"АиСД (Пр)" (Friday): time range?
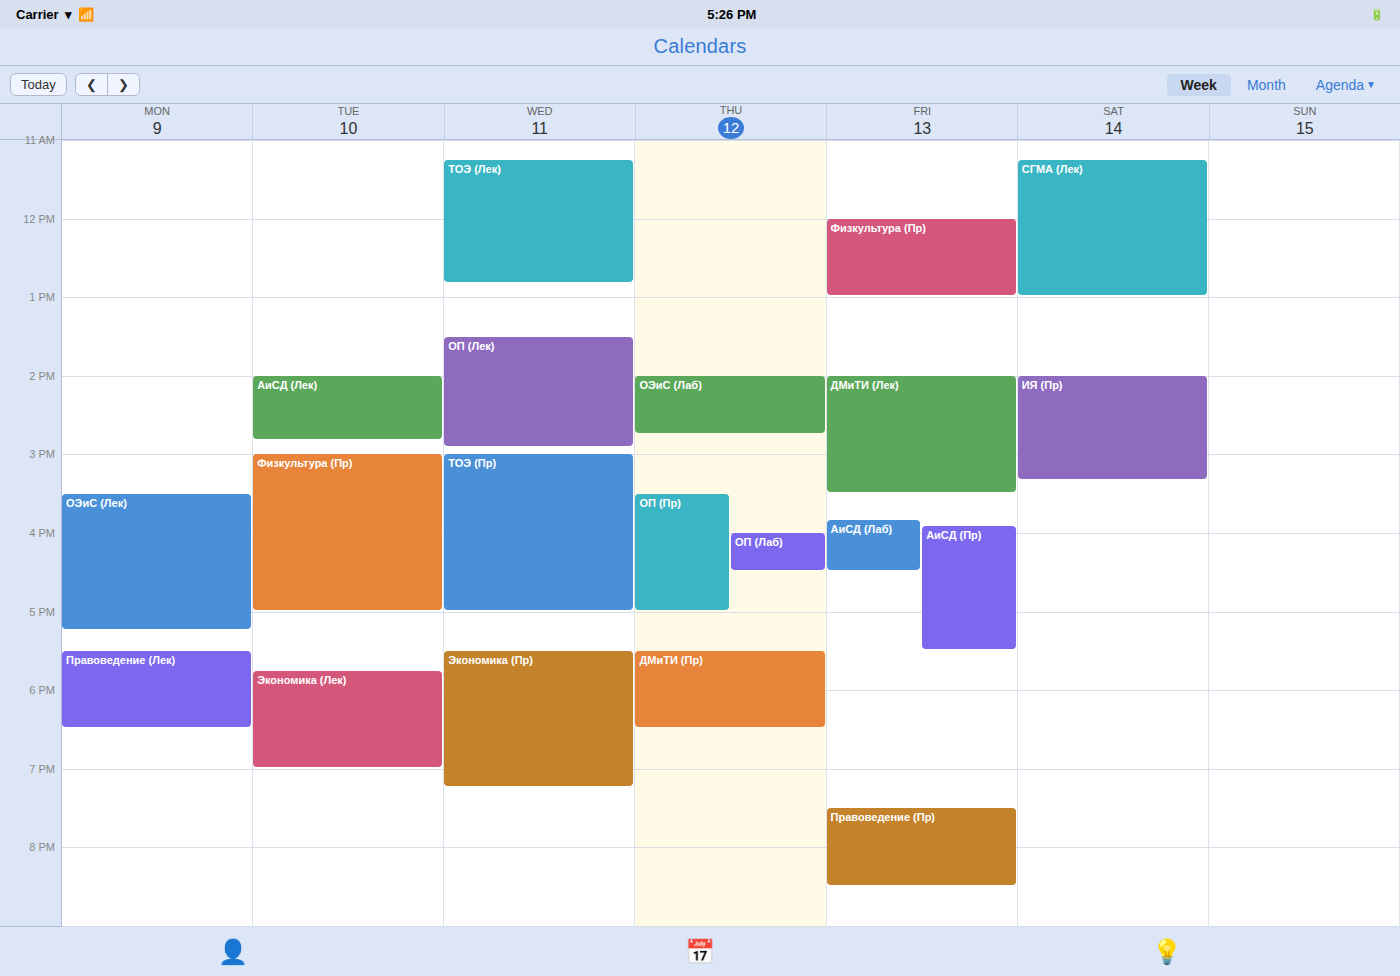
3:55 PM to 5:30 PM